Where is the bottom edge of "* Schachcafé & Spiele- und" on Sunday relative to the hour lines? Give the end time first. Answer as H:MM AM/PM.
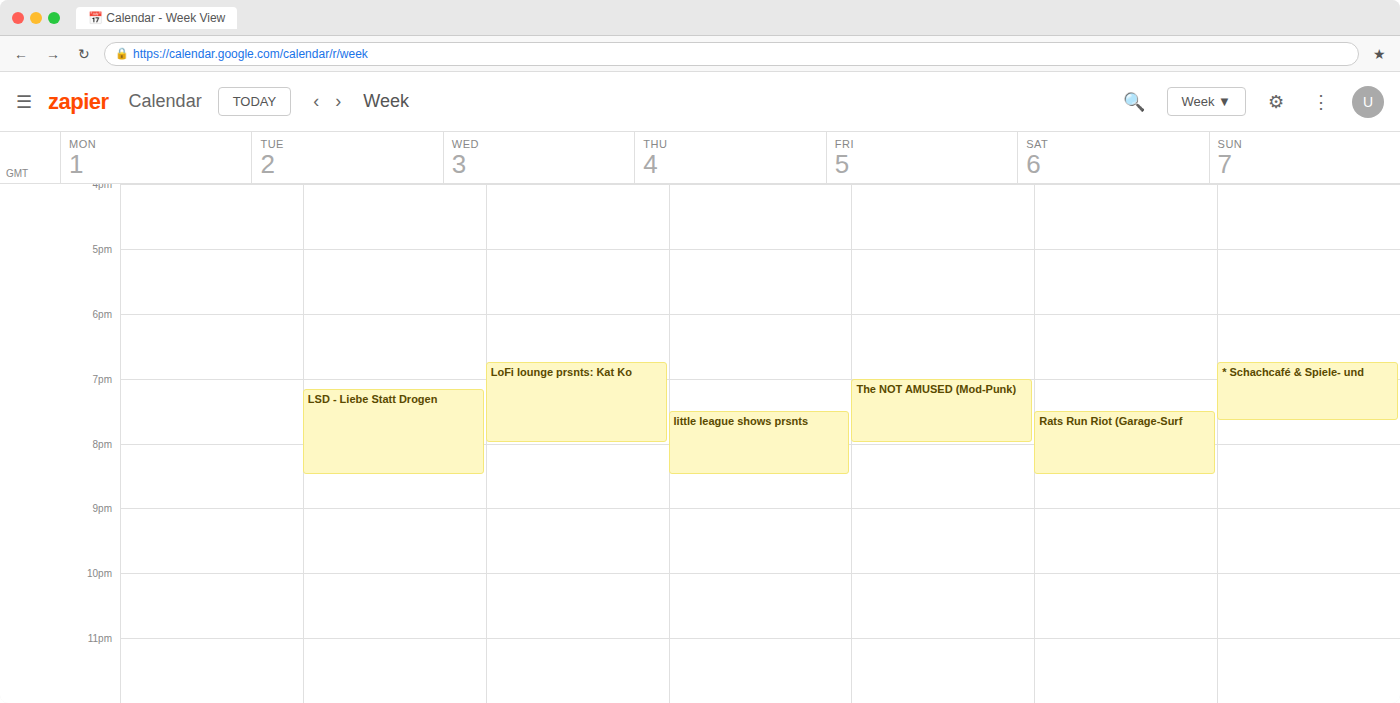
7:40 PM -- neither: 40 minutes below the 7 PM line and 20 minutes above the 8 PM line.